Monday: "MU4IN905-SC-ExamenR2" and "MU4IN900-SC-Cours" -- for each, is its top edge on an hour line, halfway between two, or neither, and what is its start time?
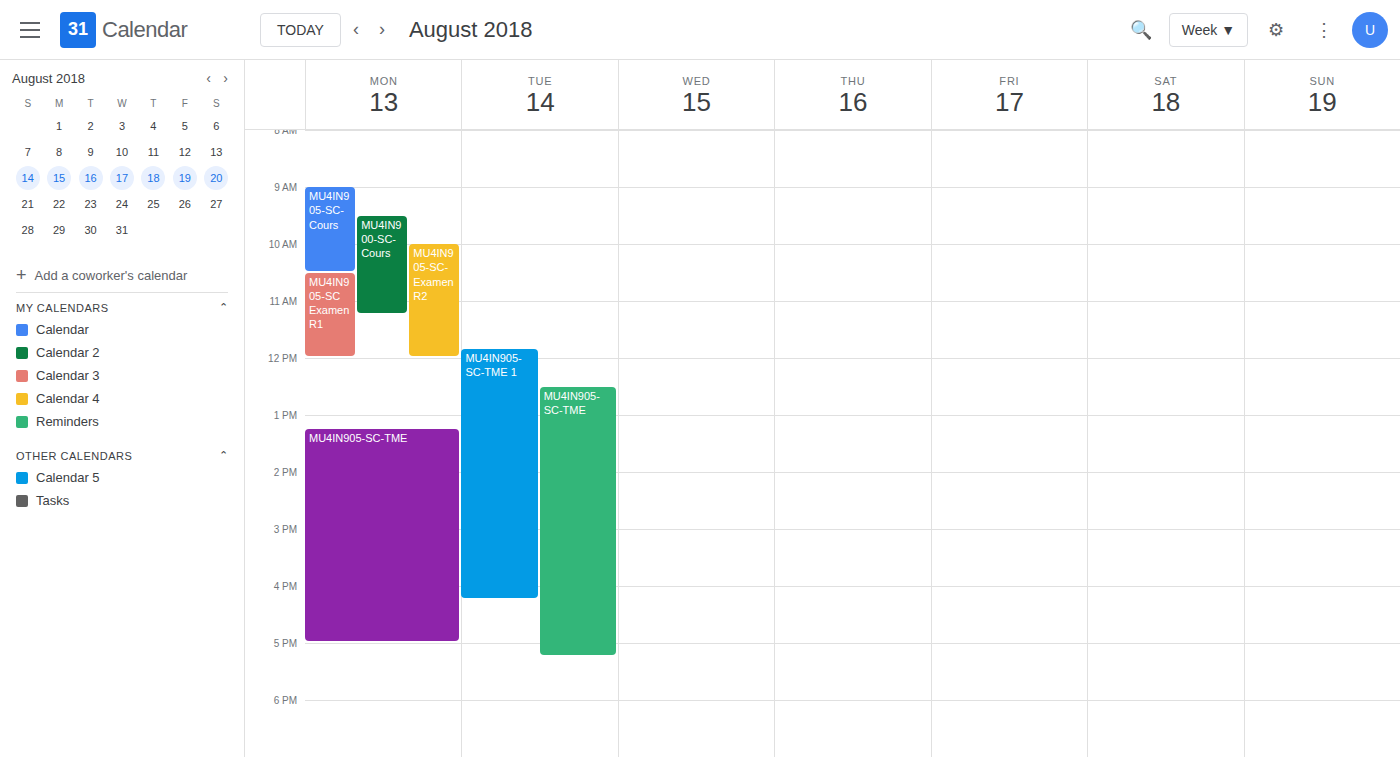
"MU4IN905-SC-ExamenR2": 10:00 AM, exactly on the 10 AM line. "MU4IN900-SC-Cours": 9:30 AM, halfway between the 9 AM and 10 AM lines.